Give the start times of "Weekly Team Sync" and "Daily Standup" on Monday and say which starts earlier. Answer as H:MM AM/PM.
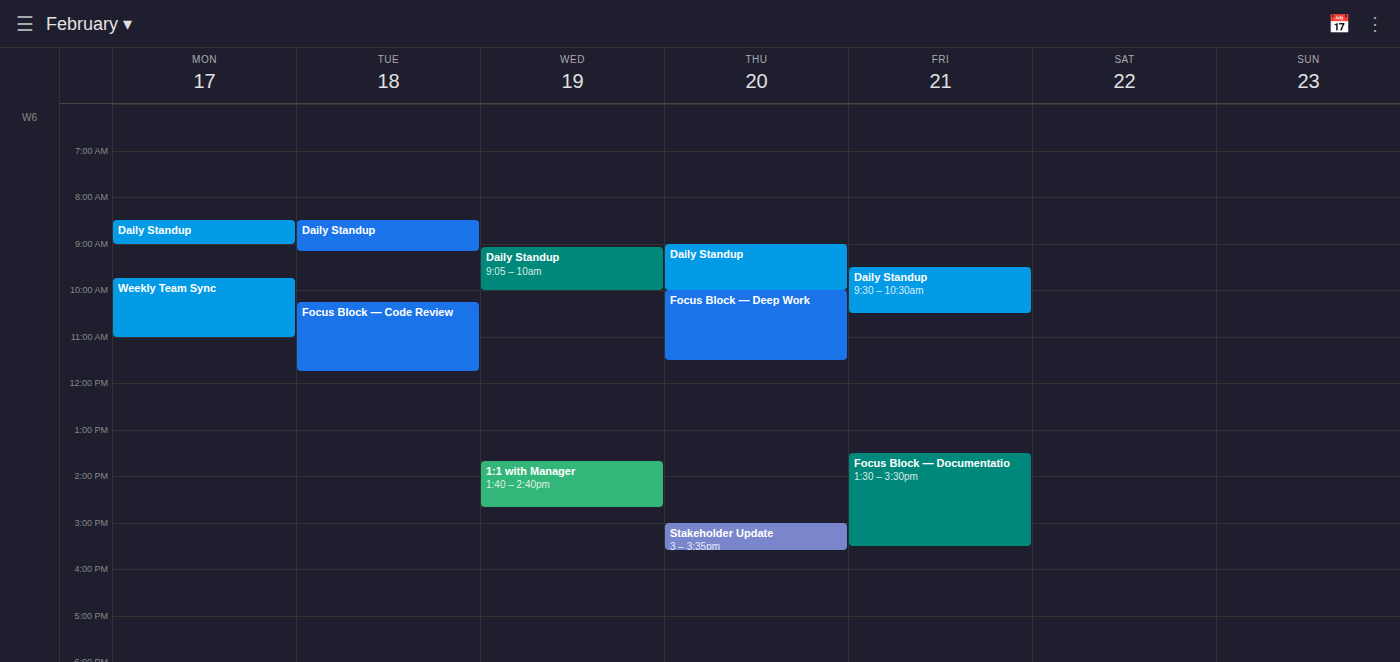
"Daily Standup" 8:30 AM; "Weekly Team Sync" 9:45 AM.